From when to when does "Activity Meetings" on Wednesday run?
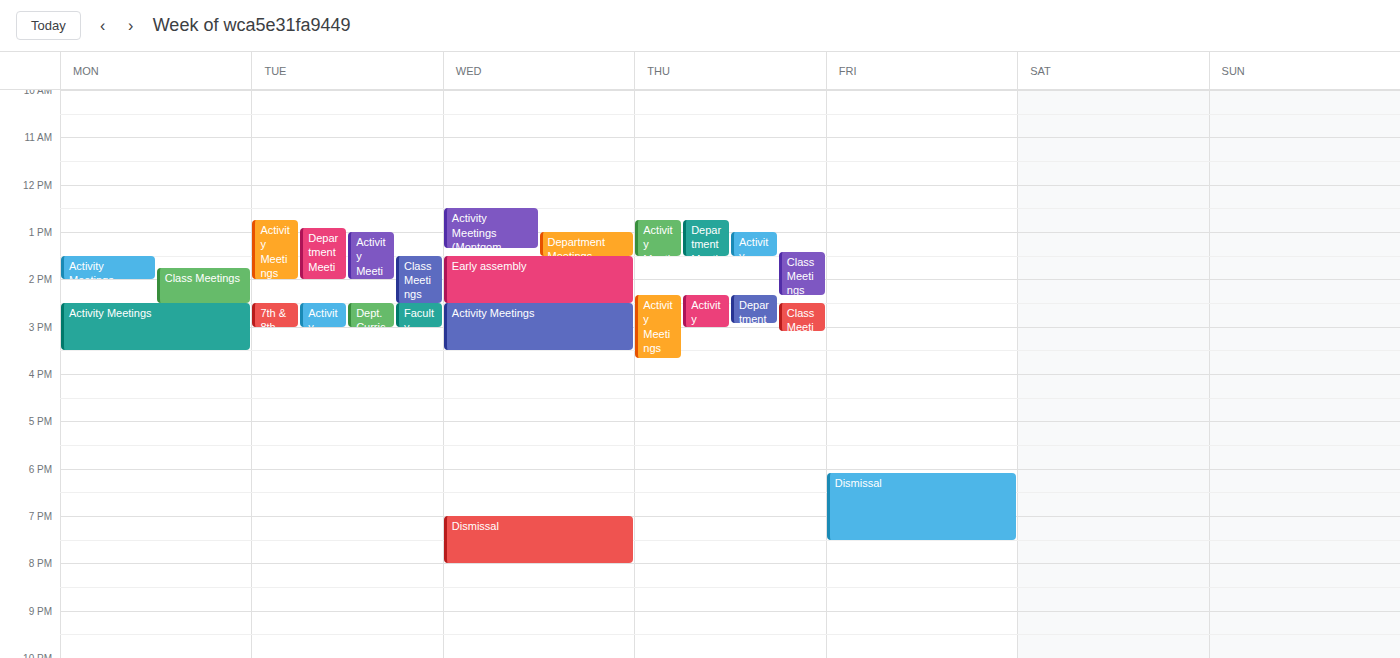
2:30 PM to 3:30 PM